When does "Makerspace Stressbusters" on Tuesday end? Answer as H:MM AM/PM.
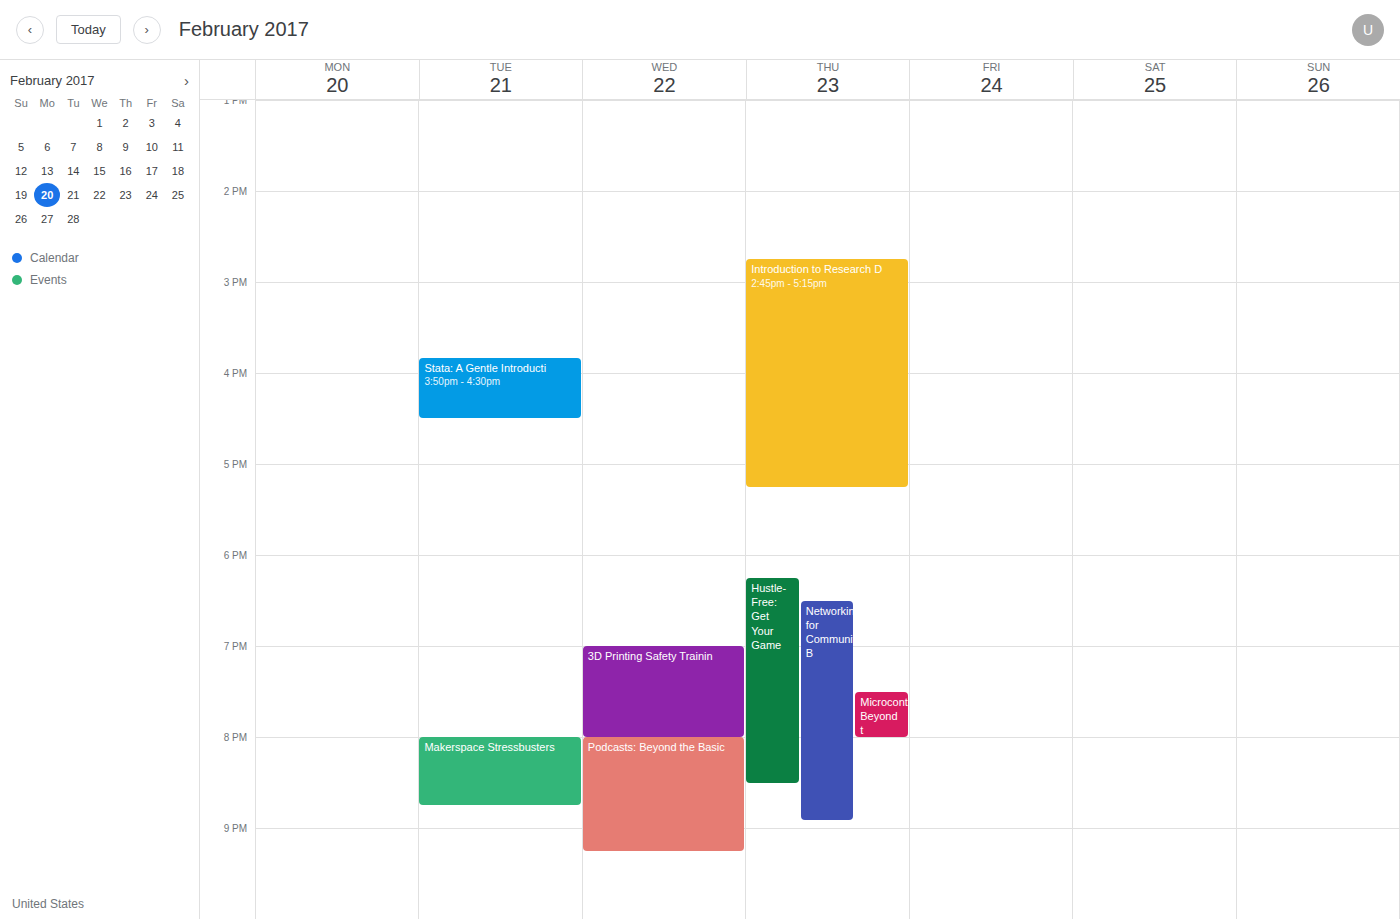
8:45 PM